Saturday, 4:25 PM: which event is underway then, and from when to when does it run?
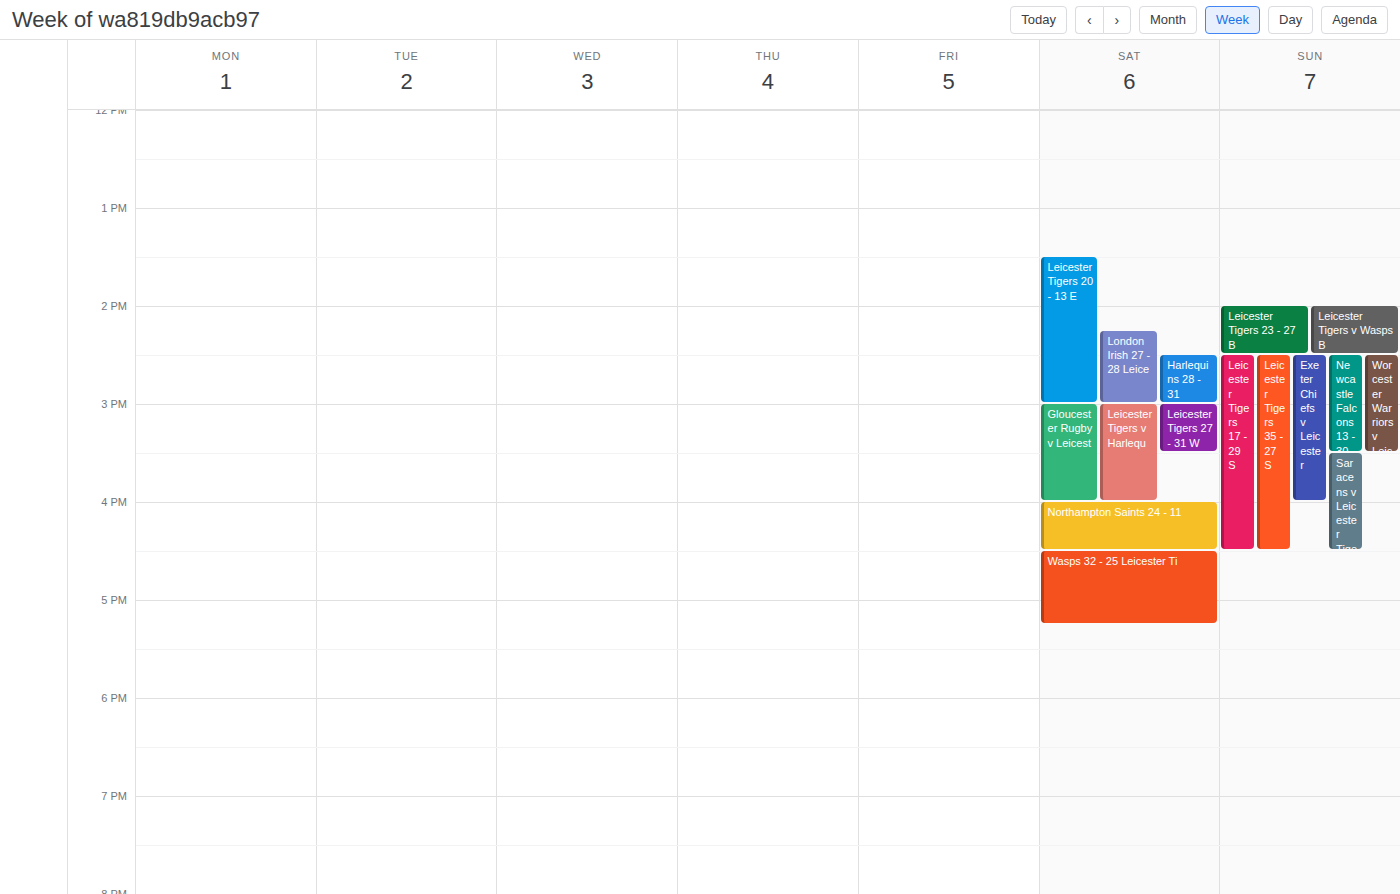
"Northampton Saints 24 - 11", 4:00 PM to 4:30 PM